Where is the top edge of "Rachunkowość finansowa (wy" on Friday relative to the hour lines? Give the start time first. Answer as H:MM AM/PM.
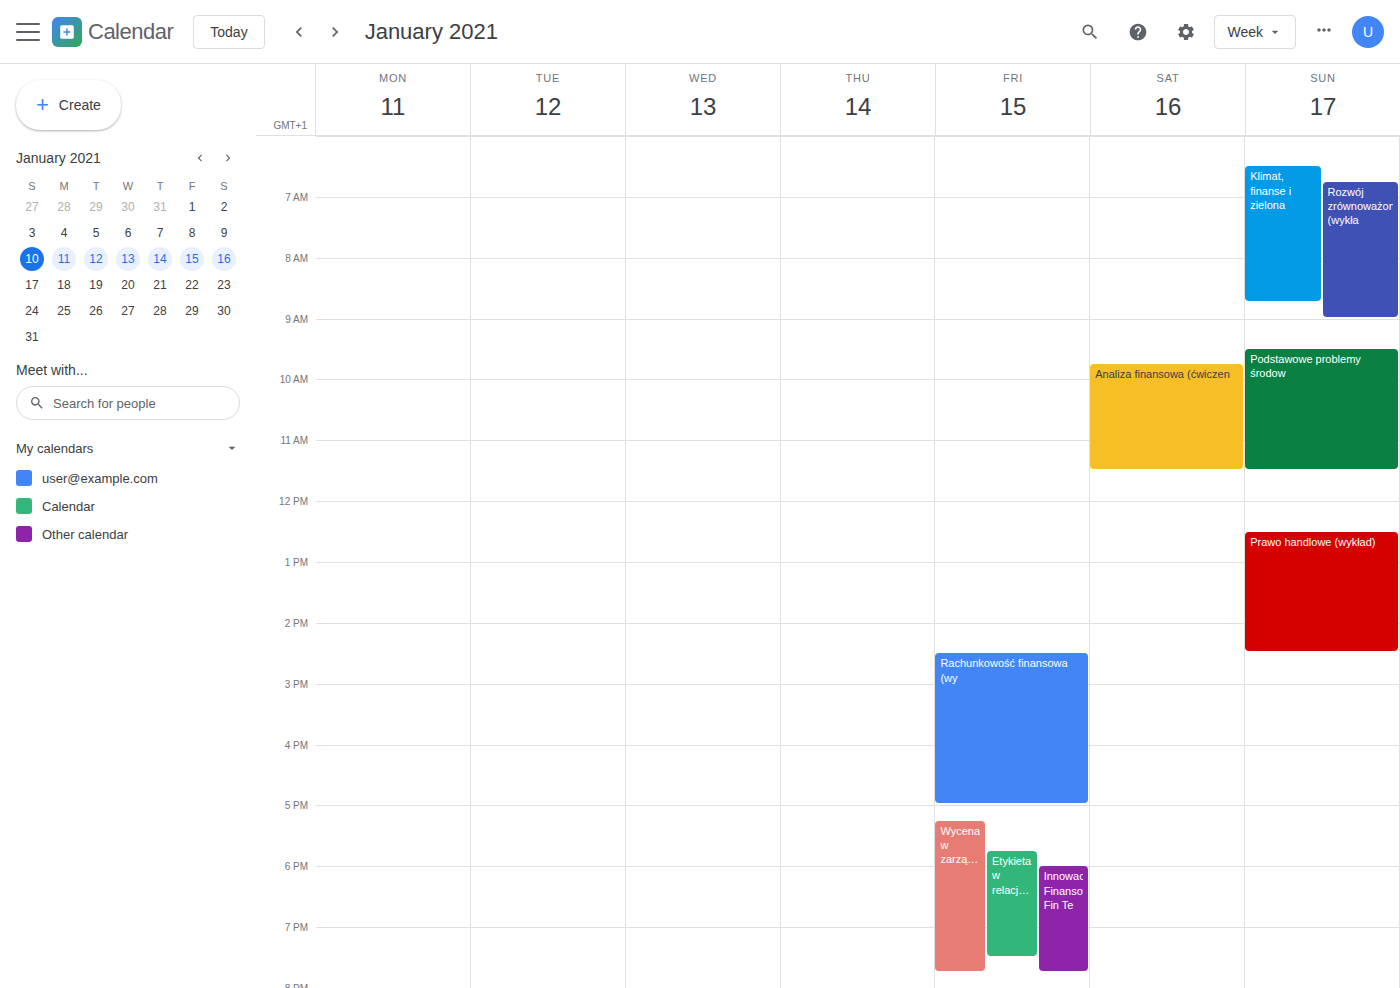
2:30 PM -- halfway between the 2 PM and 3 PM lines.